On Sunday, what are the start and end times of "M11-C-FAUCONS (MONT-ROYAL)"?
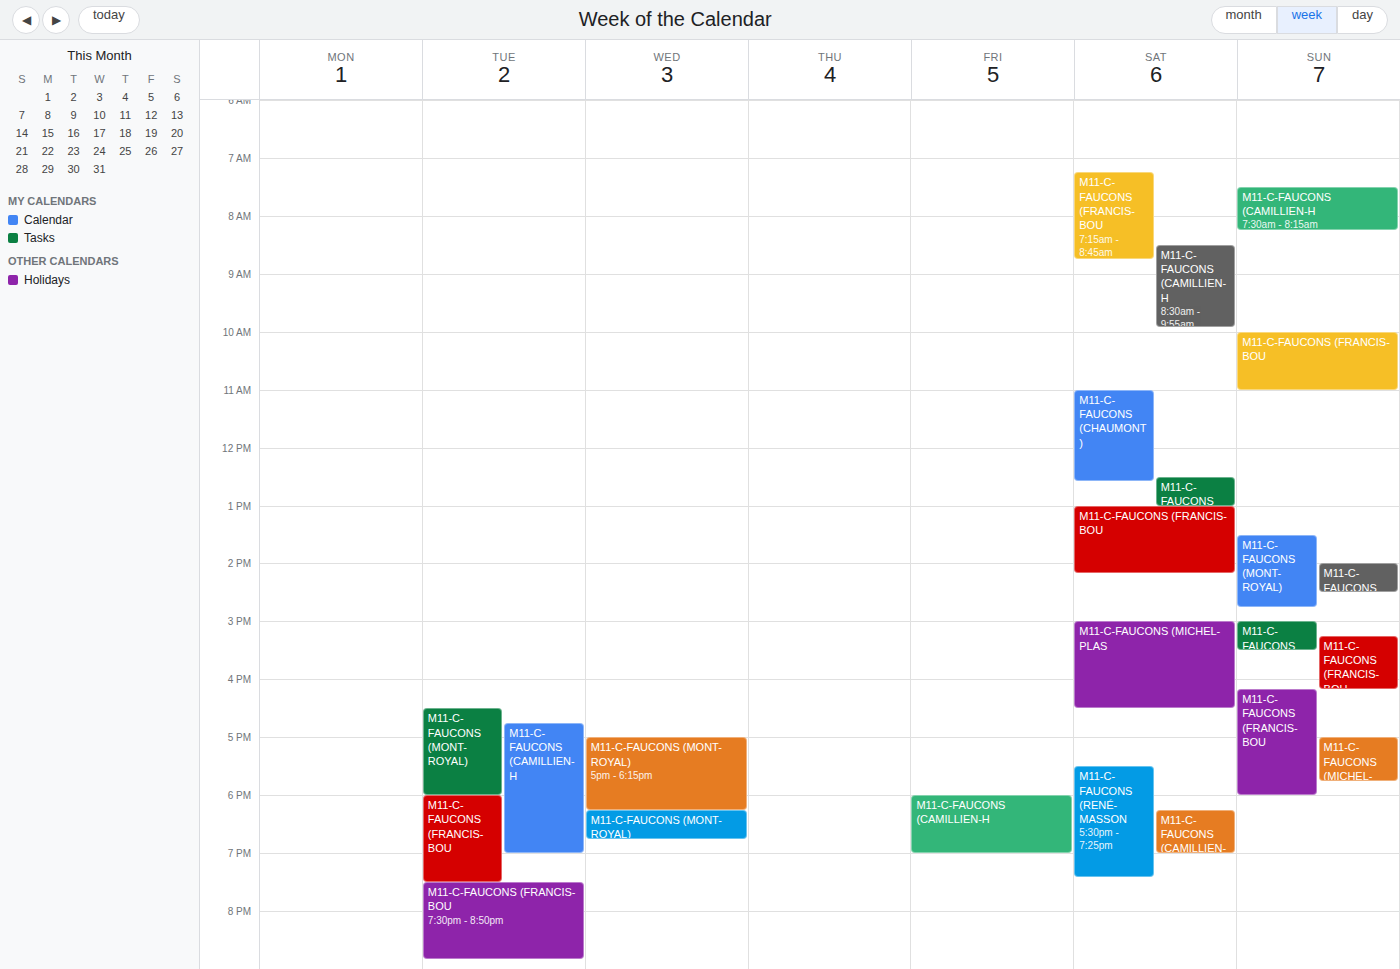
1:30 PM to 2:45 PM